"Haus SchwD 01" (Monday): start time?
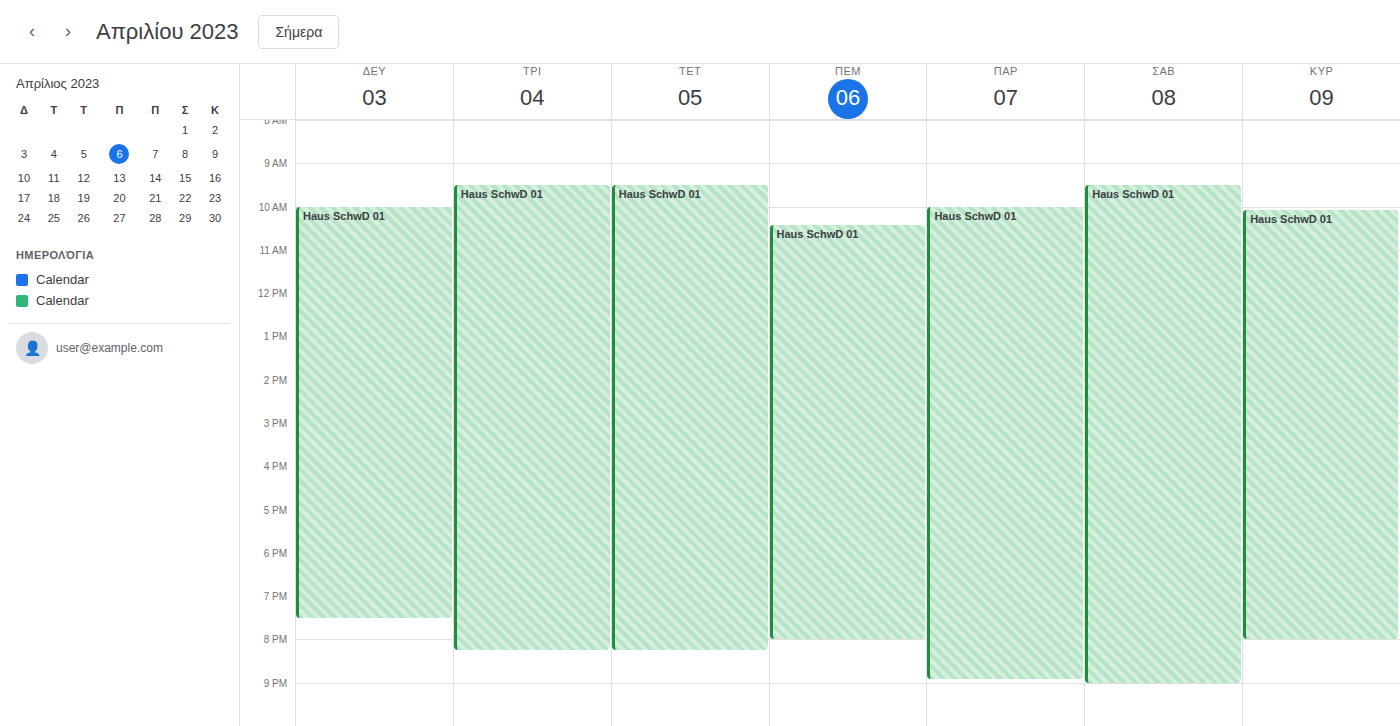
10:00 AM